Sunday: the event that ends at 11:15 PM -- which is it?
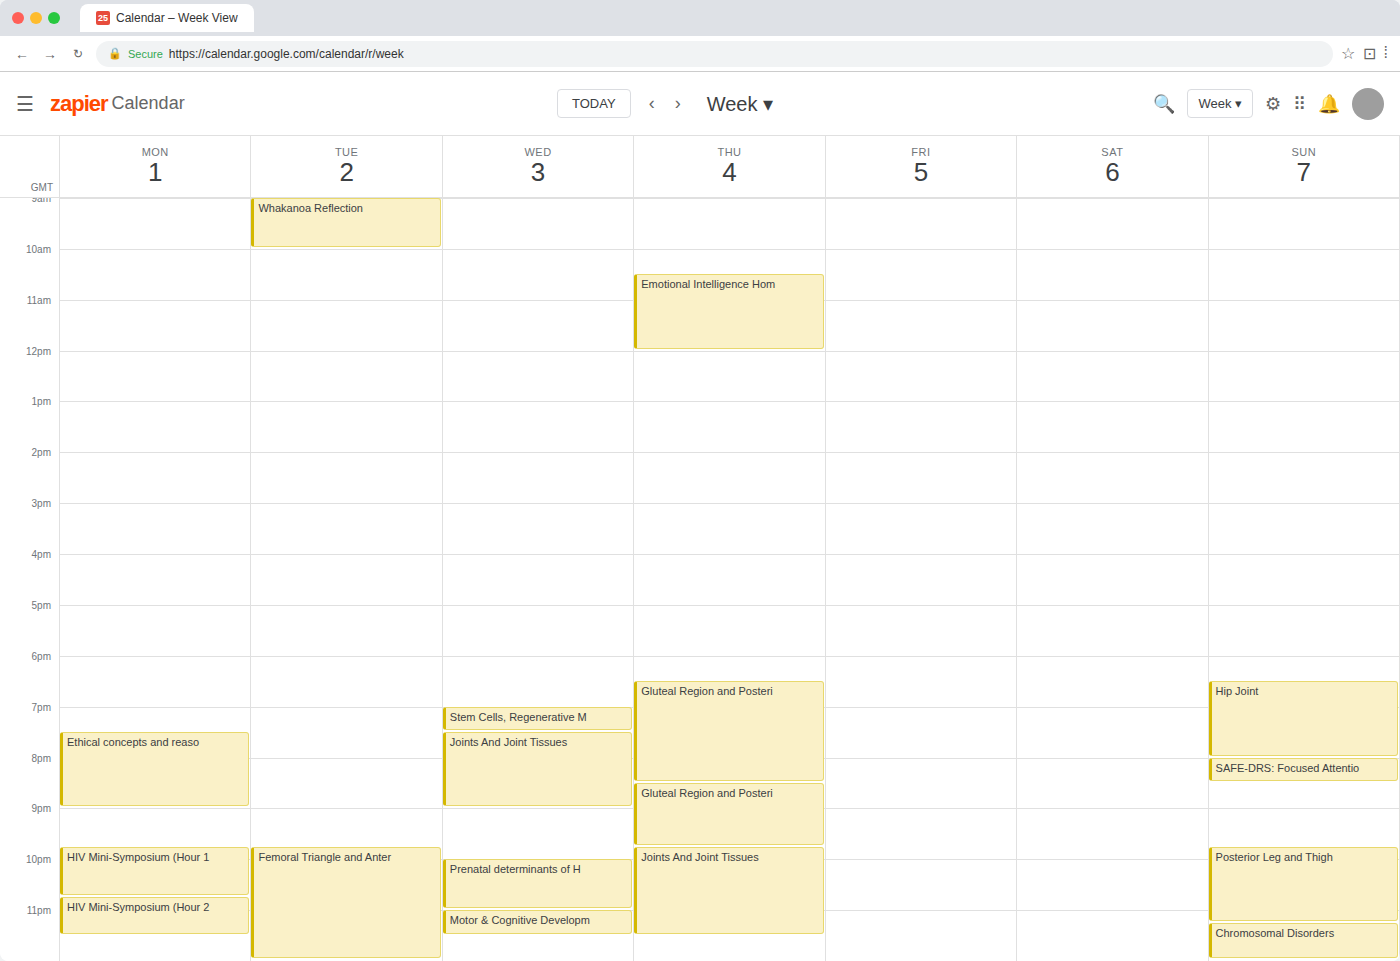
"Posterior Leg and Thigh"